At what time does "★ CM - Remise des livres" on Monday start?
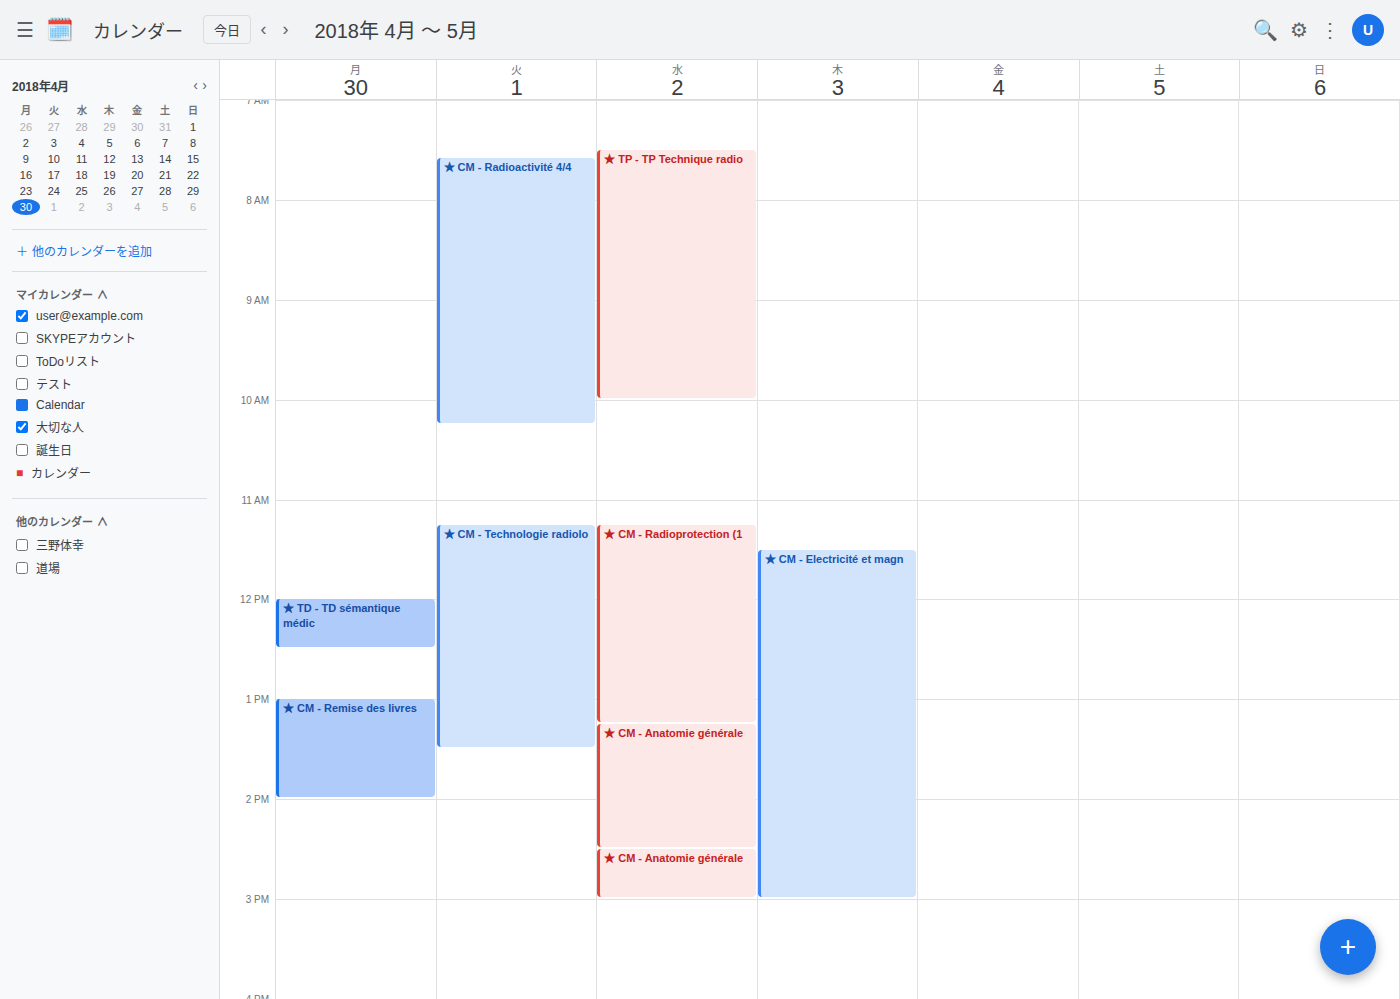
1:00 PM